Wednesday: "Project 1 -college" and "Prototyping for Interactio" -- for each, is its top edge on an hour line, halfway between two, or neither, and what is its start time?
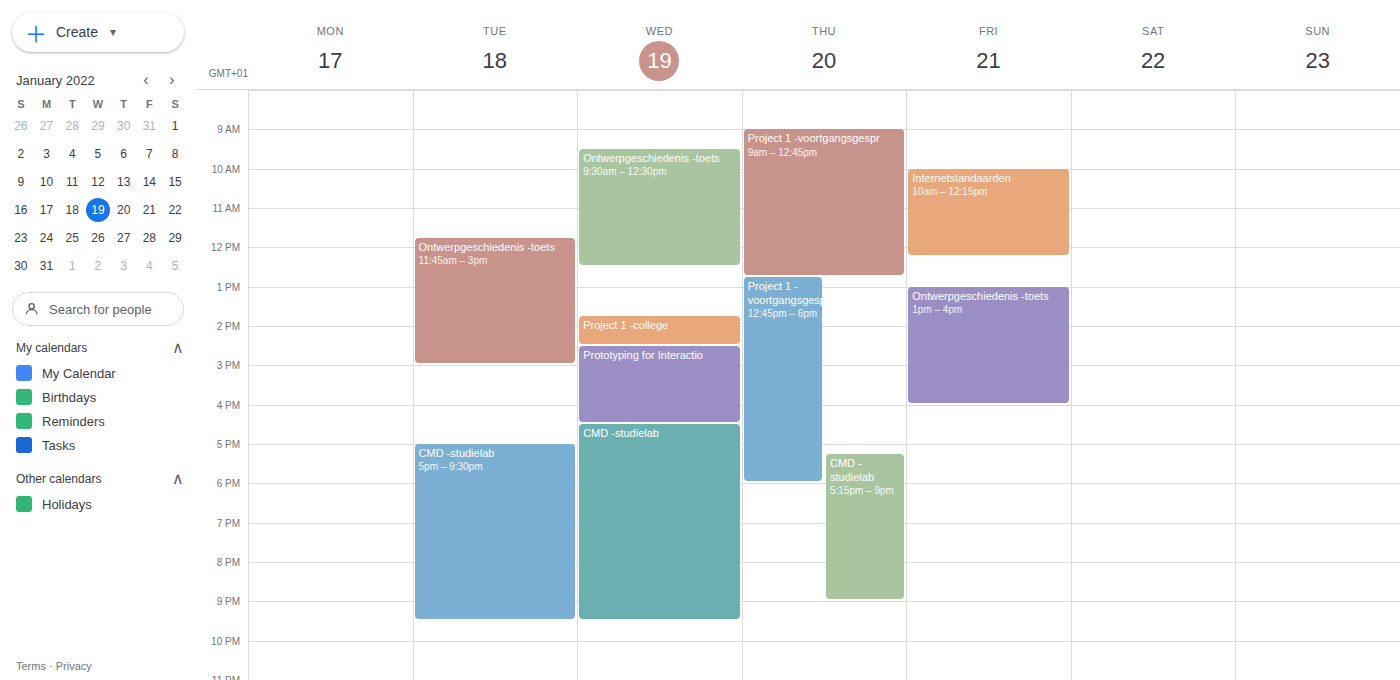
"Project 1 -college": 13:45, neither: three quarters of the way from the 13:00 line to the 14:00 line. "Prototyping for Interactio": 14:30, halfway between the 14:00 and 15:00 lines.